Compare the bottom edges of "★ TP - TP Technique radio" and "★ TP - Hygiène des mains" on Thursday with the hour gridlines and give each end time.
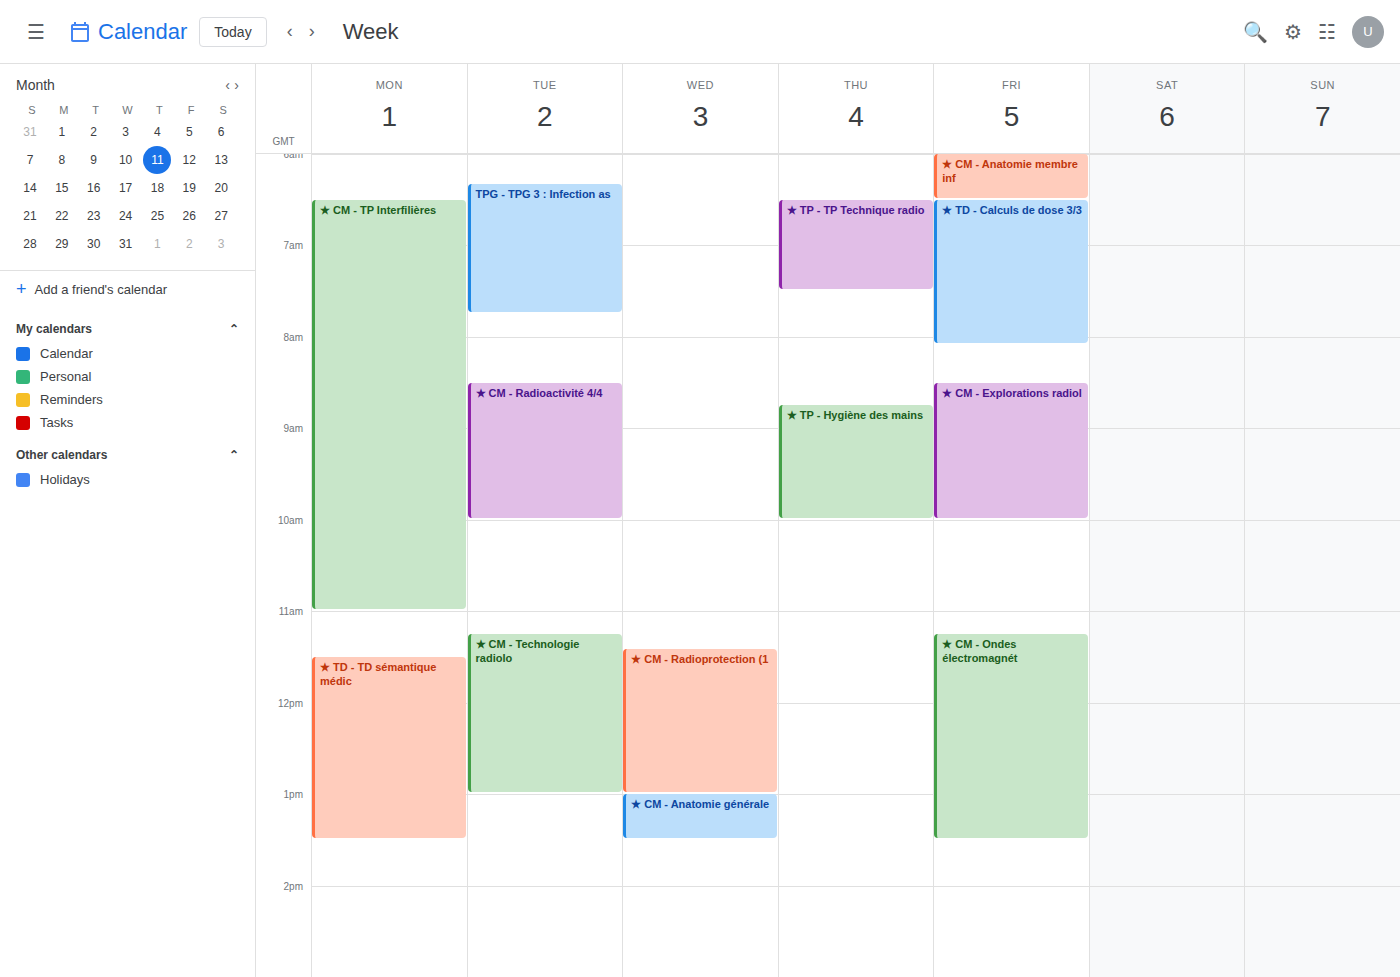
"★ TP - TP Technique radio": 7:30 AM, halfway between the 7 AM and 8 AM lines. "★ TP - Hygiène des mains": 10:00 AM, exactly on the 10 AM line.